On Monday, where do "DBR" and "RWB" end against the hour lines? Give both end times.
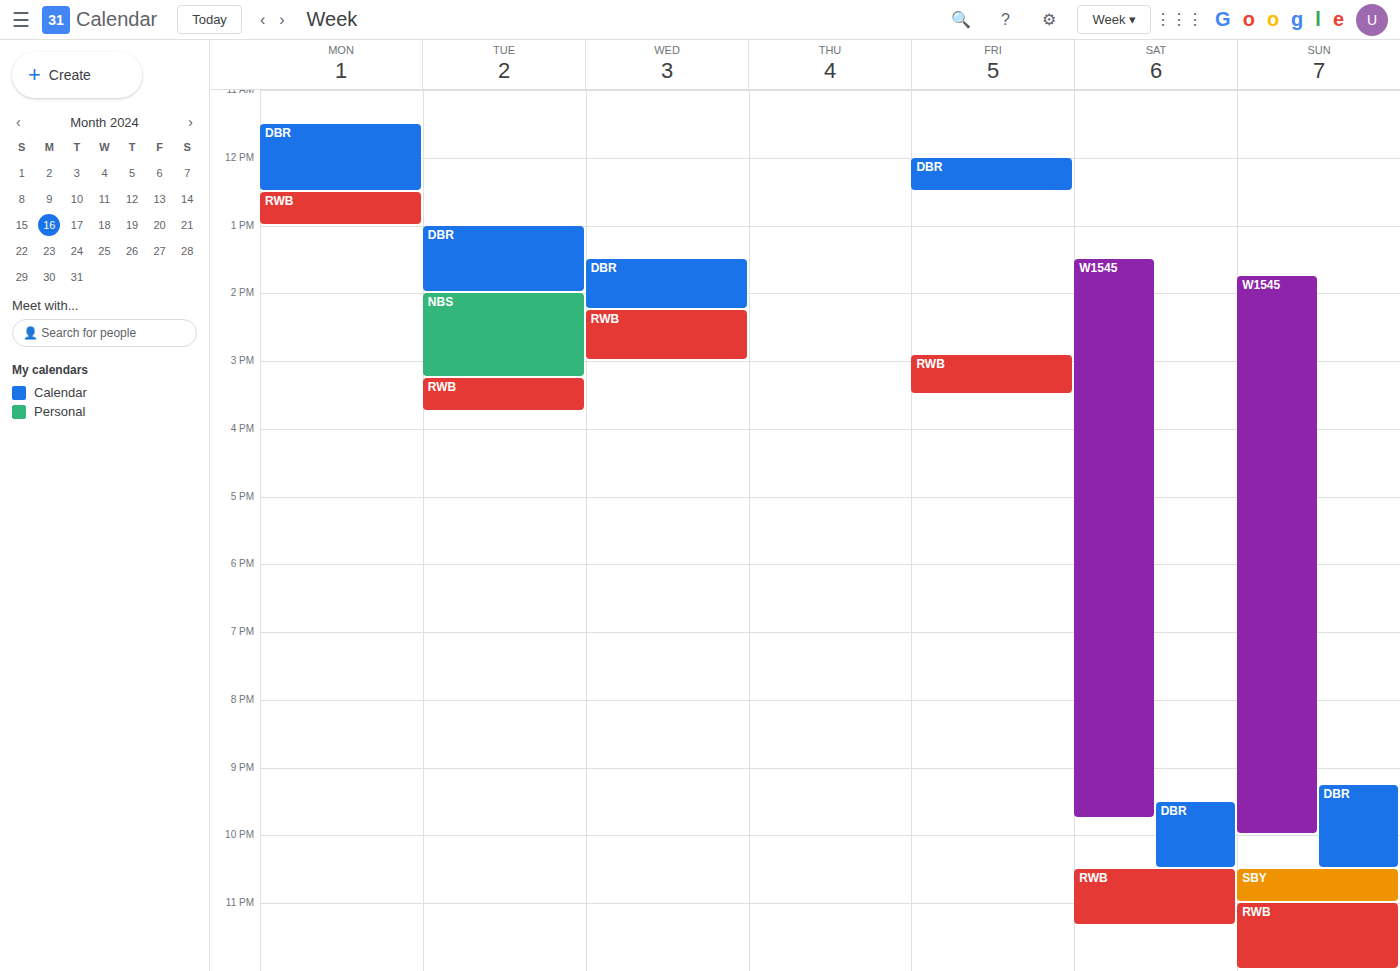
"DBR": 12:30 PM, halfway between the 12 PM and 1 PM lines. "RWB": 1:00 PM, exactly on the 1 PM line.